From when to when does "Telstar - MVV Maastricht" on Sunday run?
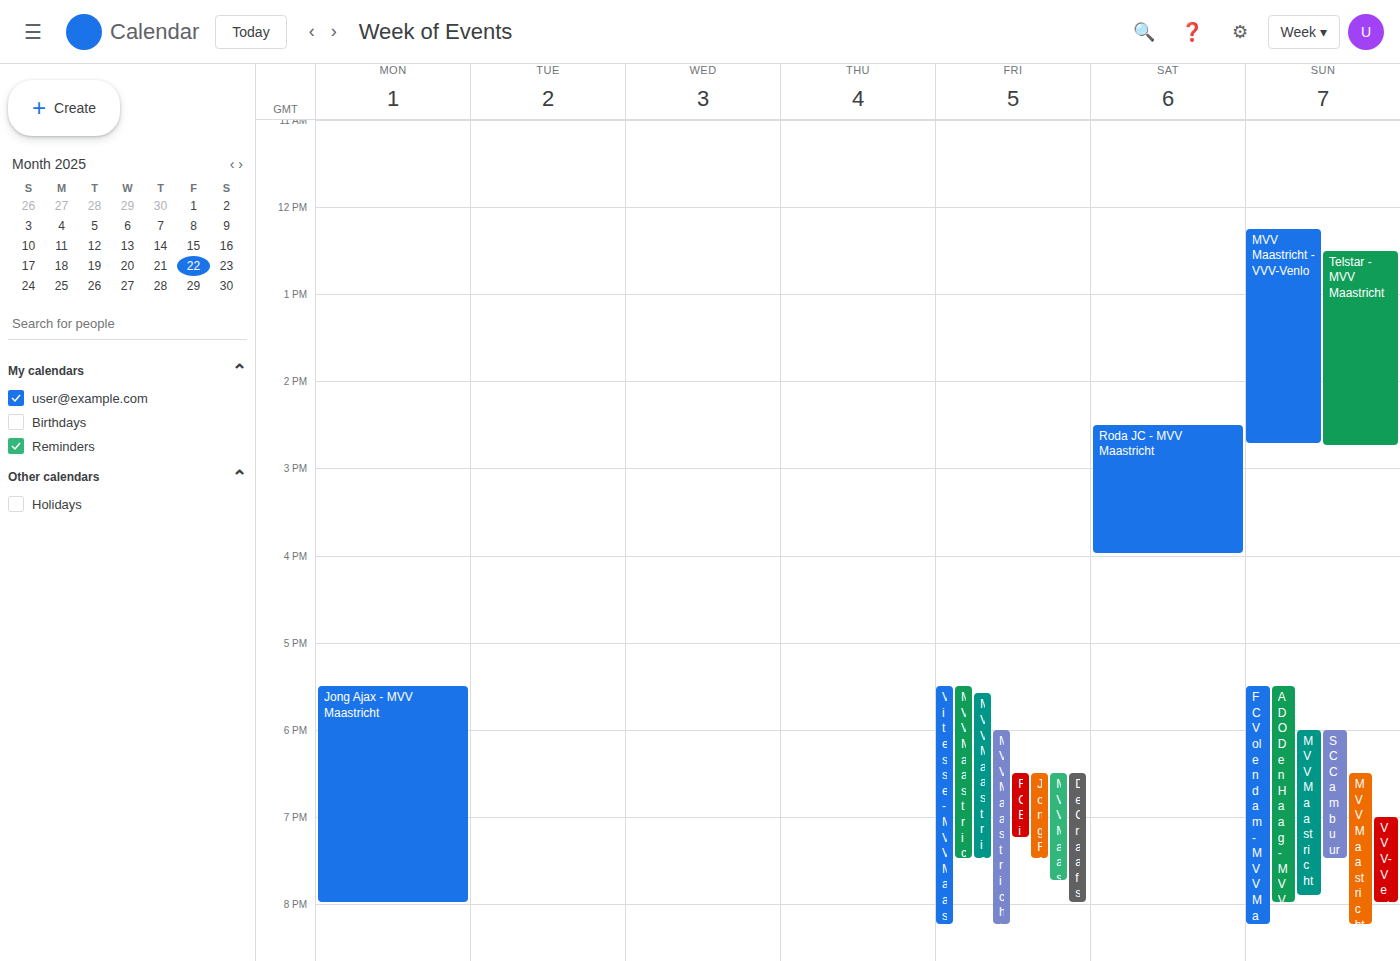
12:30 PM to 2:45 PM